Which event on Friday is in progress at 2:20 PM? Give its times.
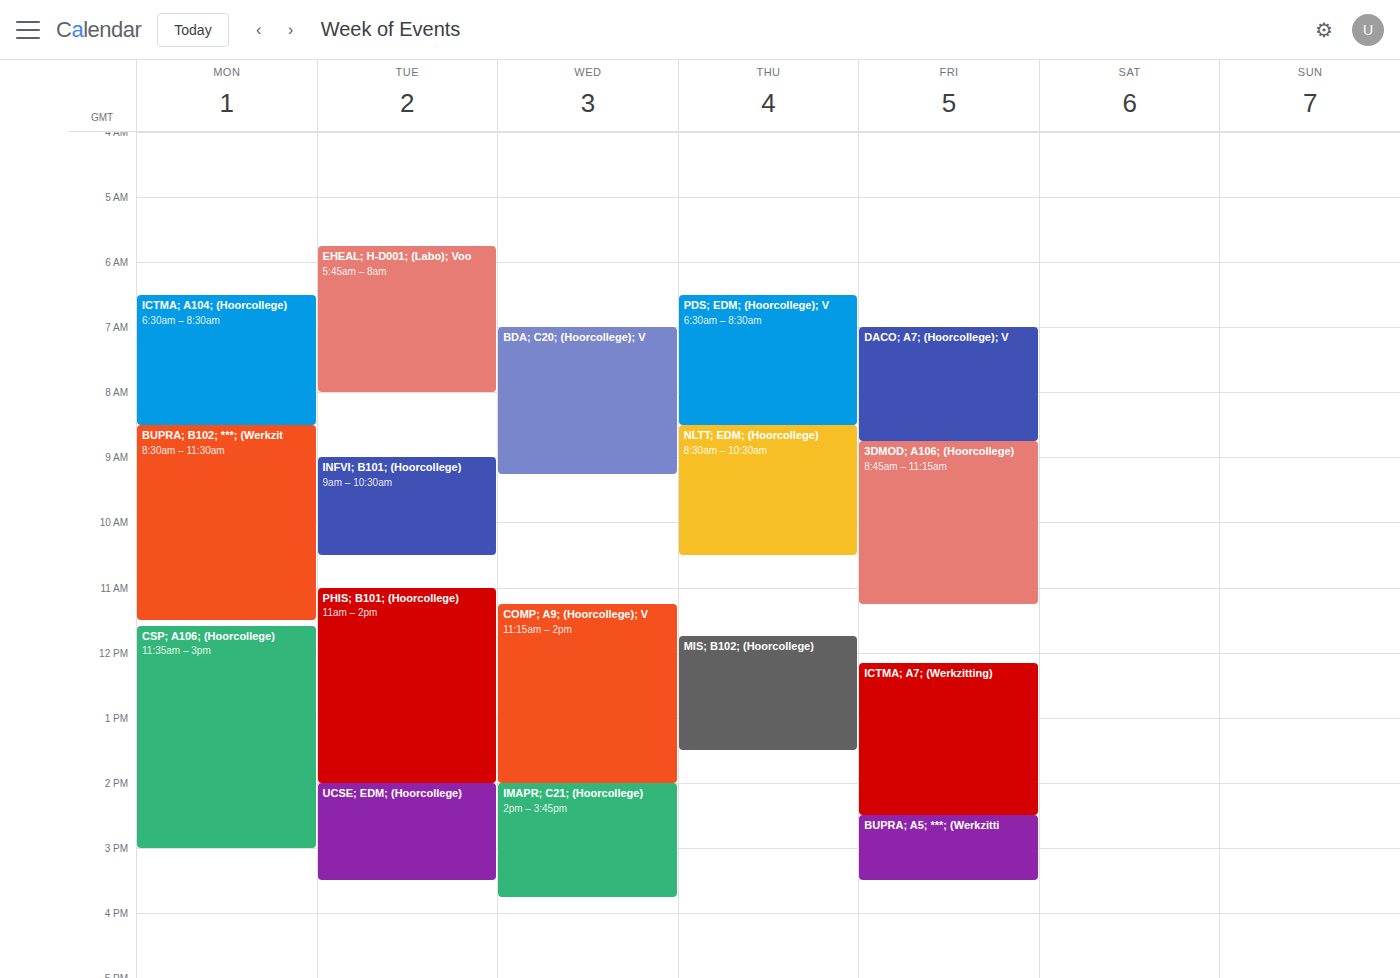
"ICTMA; A7; (Werkzitting)", 12:10 PM to 2:30 PM